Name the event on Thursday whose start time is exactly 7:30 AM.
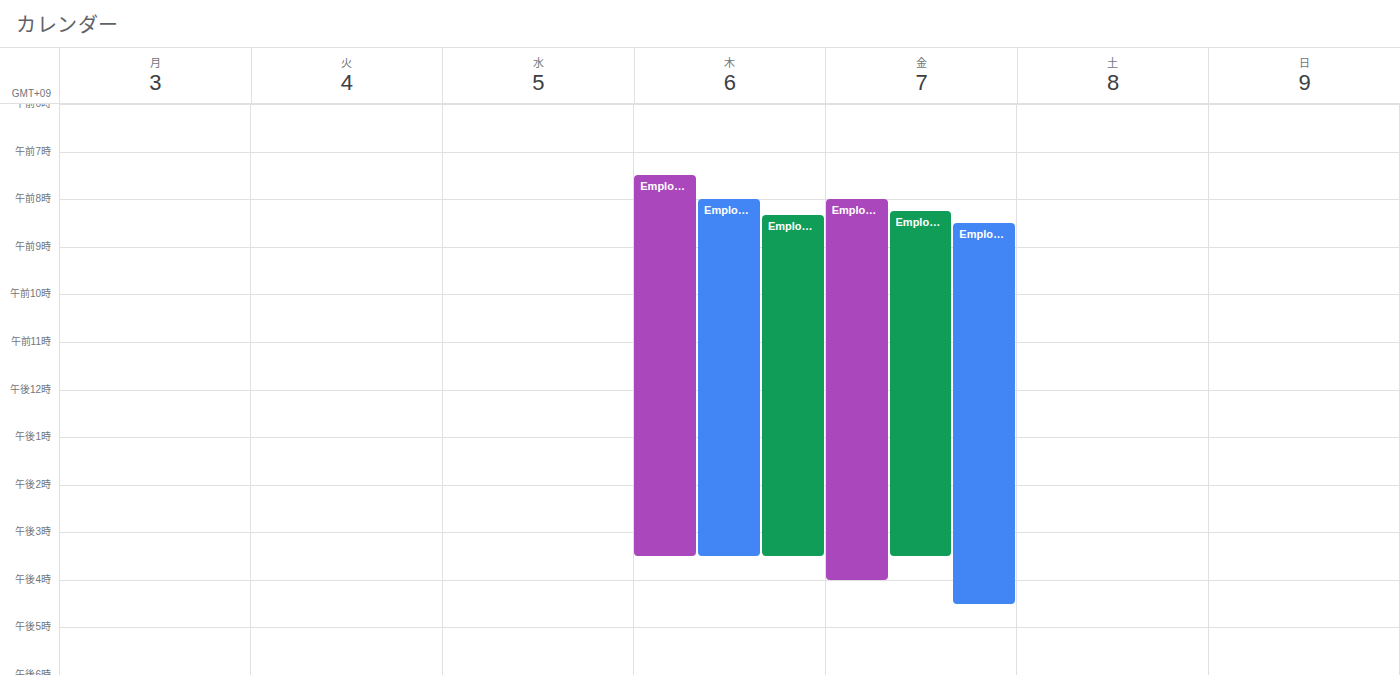
"Employee 5"